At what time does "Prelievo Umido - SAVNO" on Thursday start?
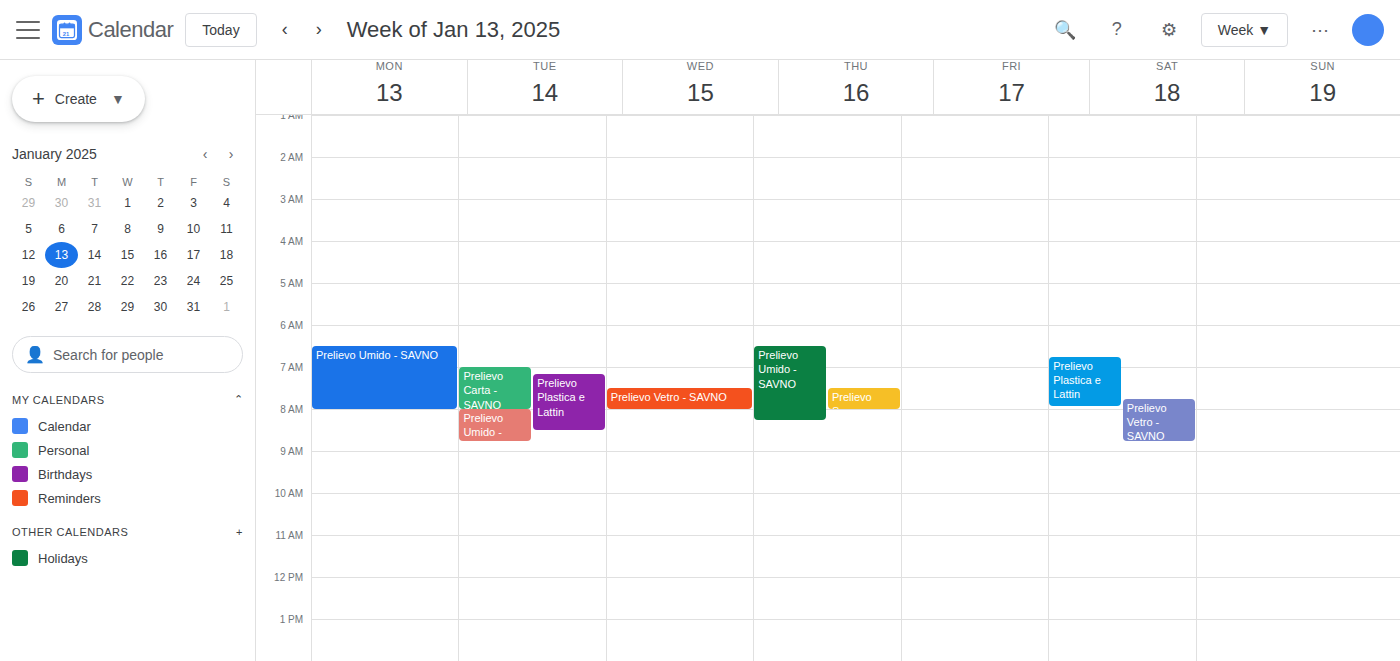
6:30 AM